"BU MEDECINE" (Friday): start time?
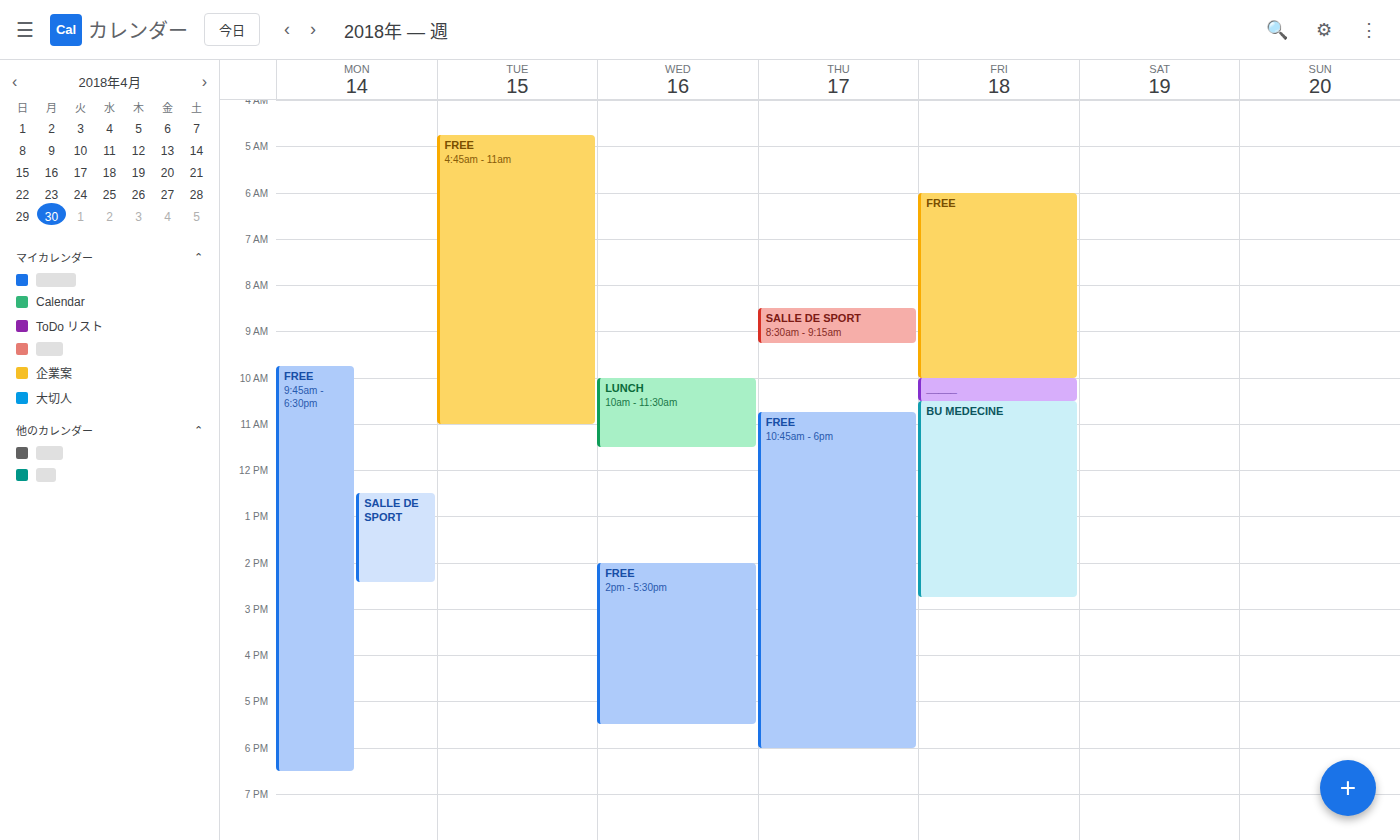
10:30 AM